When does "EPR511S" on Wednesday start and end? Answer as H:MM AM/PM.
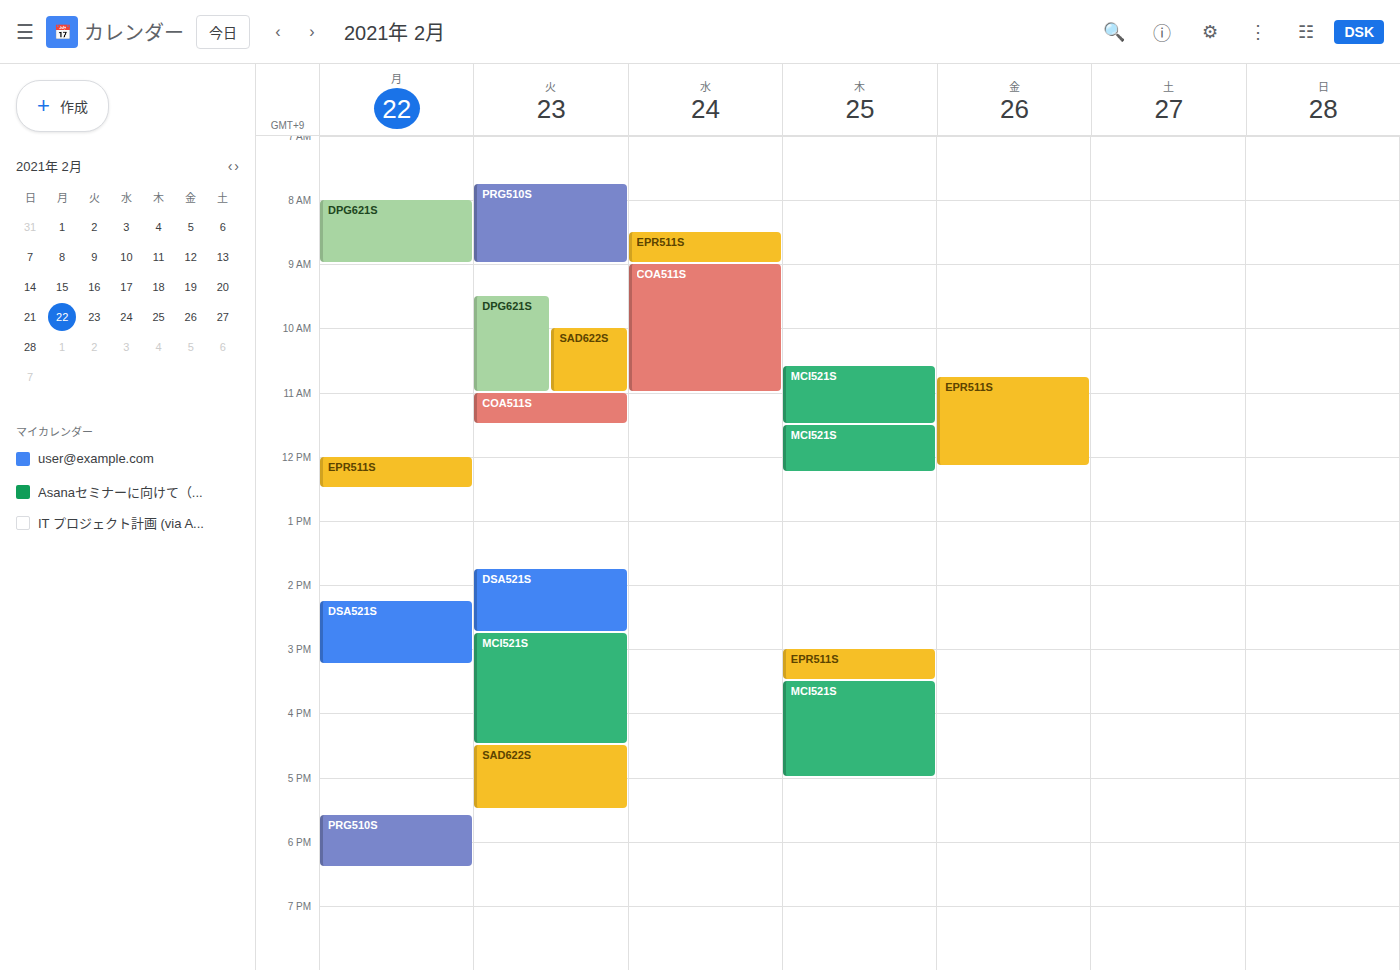
8:30 AM to 9:00 AM